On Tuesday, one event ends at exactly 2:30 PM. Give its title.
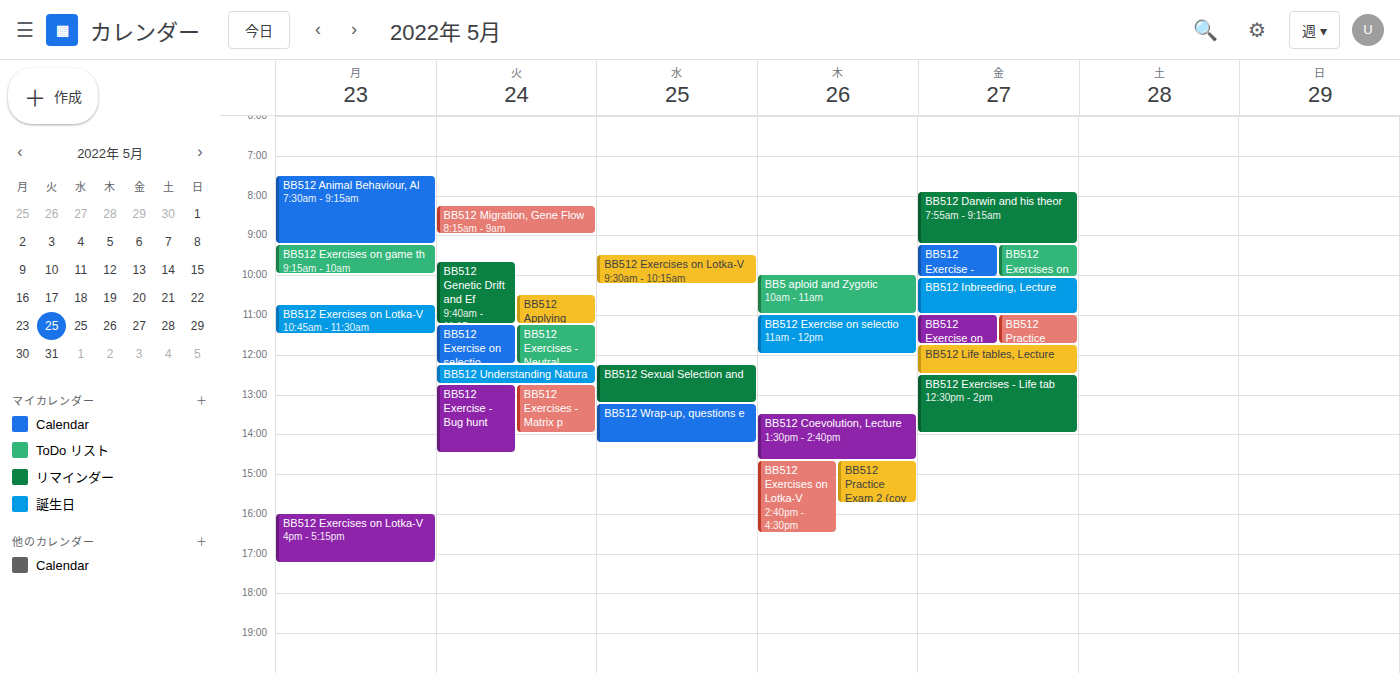
"BB512 Exercise - Bug hunt"